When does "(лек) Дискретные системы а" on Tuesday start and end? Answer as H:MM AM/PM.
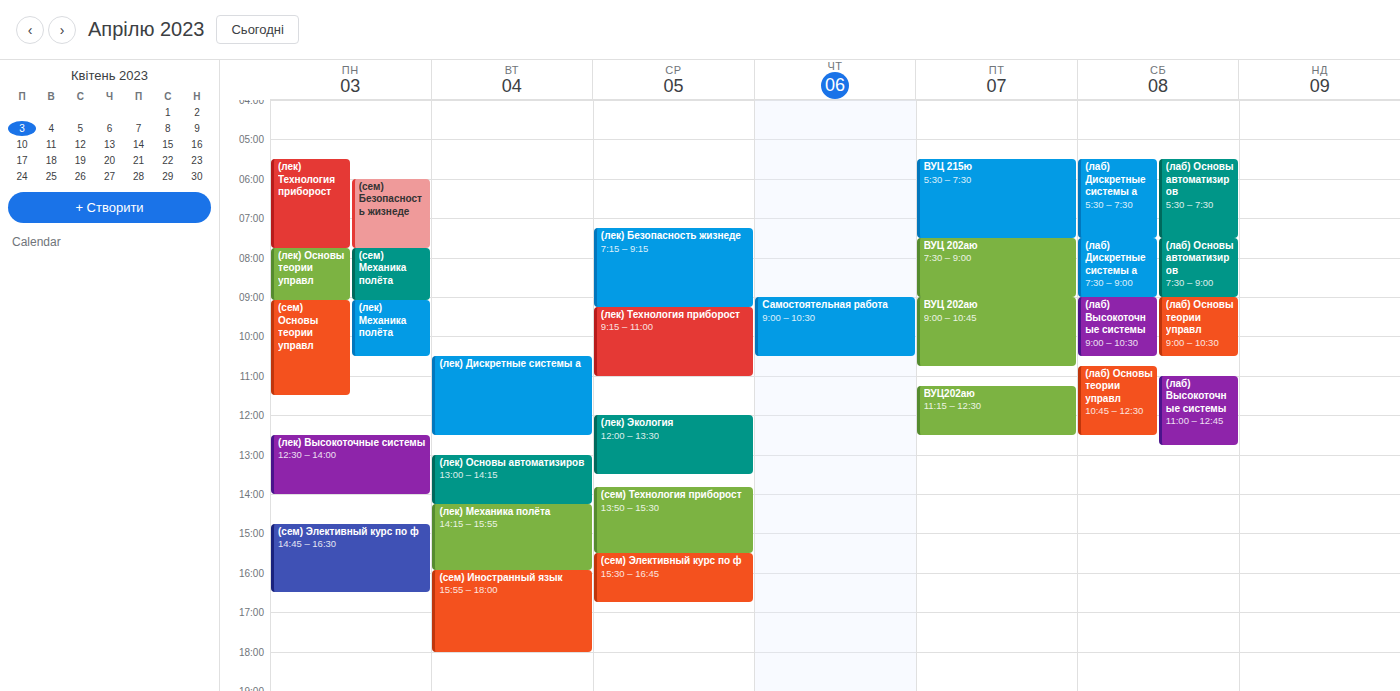
10:30 AM to 12:30 PM